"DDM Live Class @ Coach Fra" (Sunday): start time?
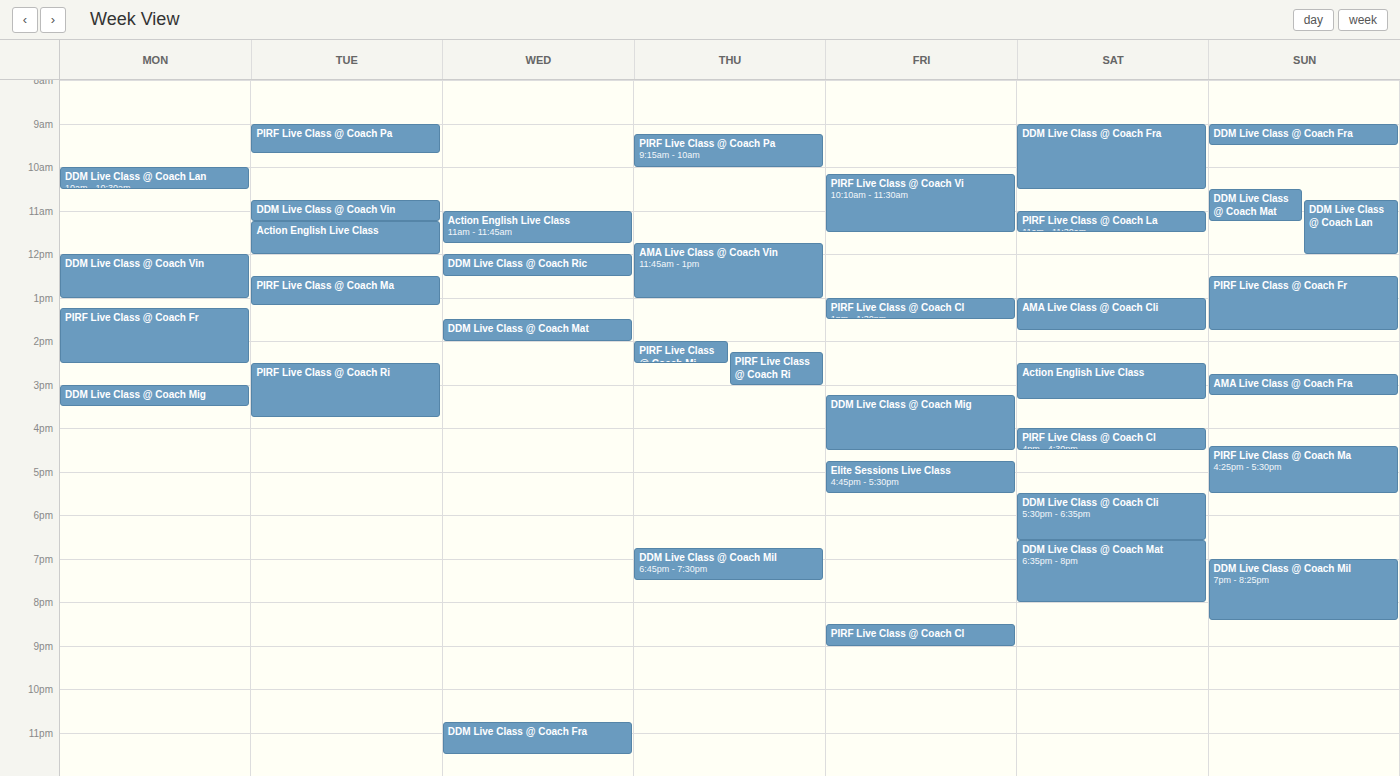
9:00 AM